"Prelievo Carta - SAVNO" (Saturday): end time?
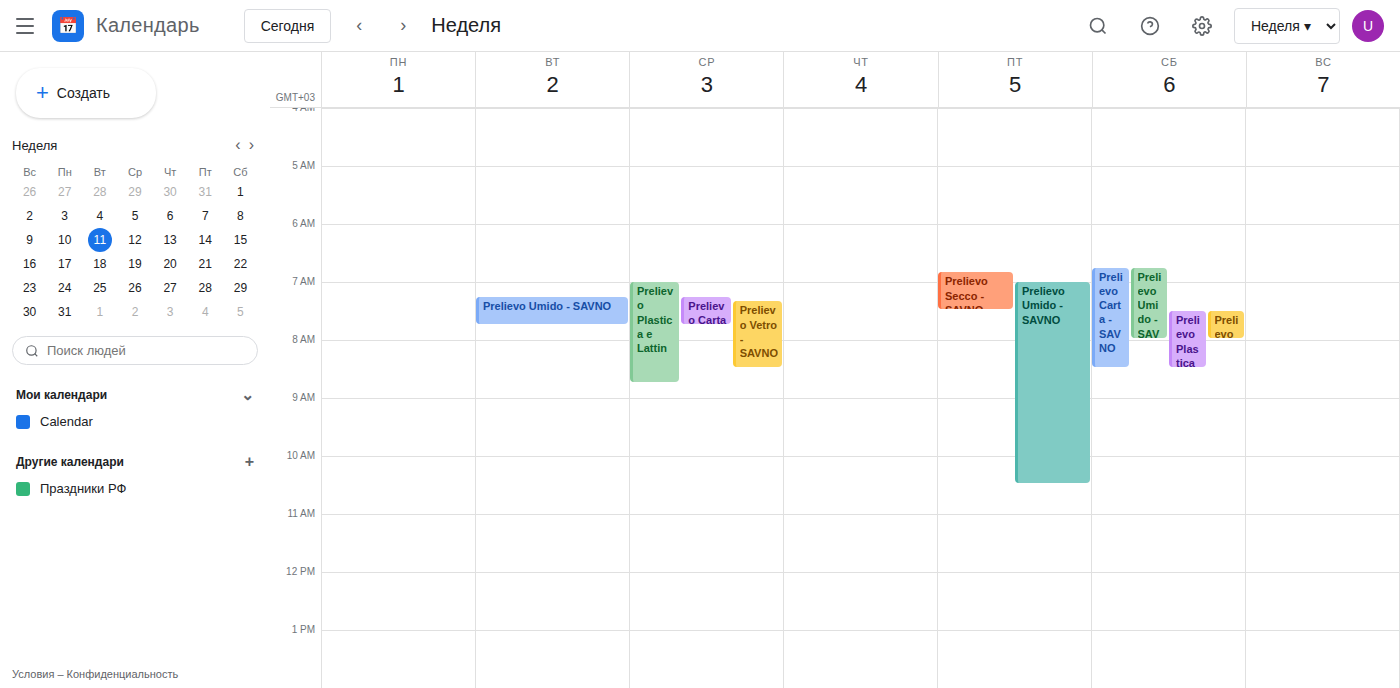
8:30 AM